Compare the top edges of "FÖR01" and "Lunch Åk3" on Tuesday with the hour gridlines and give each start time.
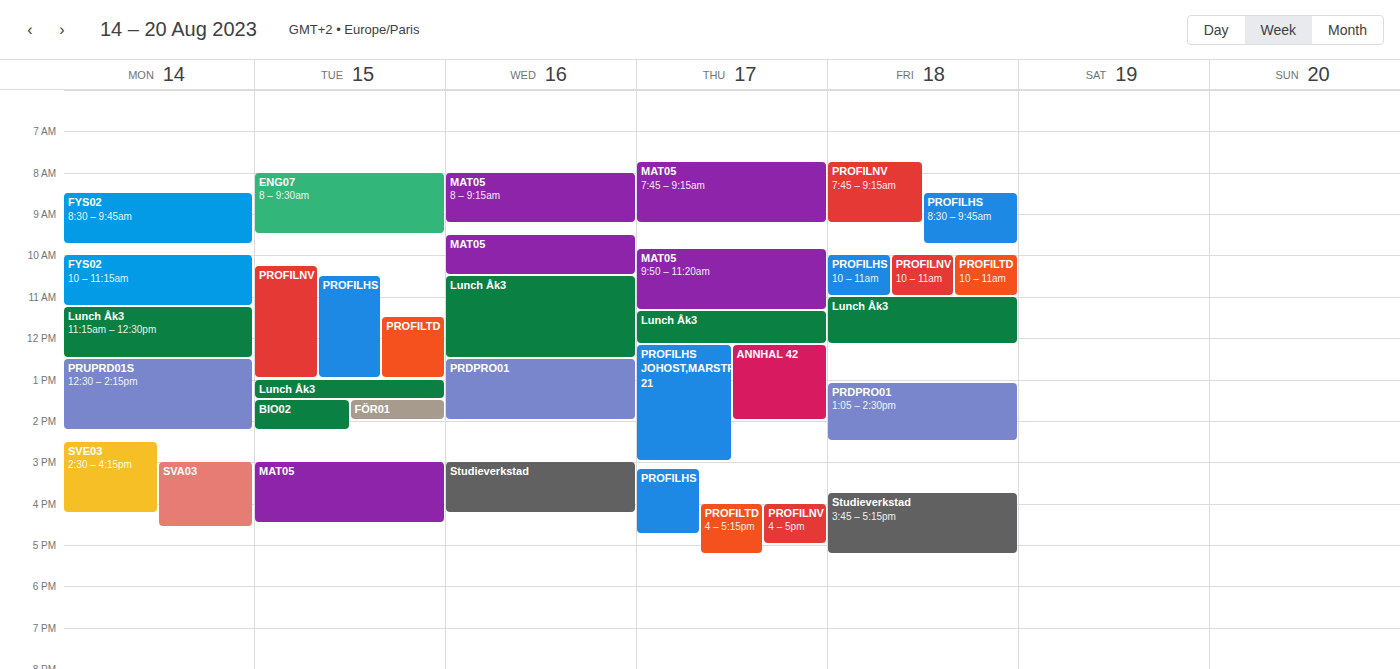
"FÖR01": 1:30 PM, halfway between the 1 PM and 2 PM lines. "Lunch Åk3": 1:00 PM, exactly on the 1 PM line.